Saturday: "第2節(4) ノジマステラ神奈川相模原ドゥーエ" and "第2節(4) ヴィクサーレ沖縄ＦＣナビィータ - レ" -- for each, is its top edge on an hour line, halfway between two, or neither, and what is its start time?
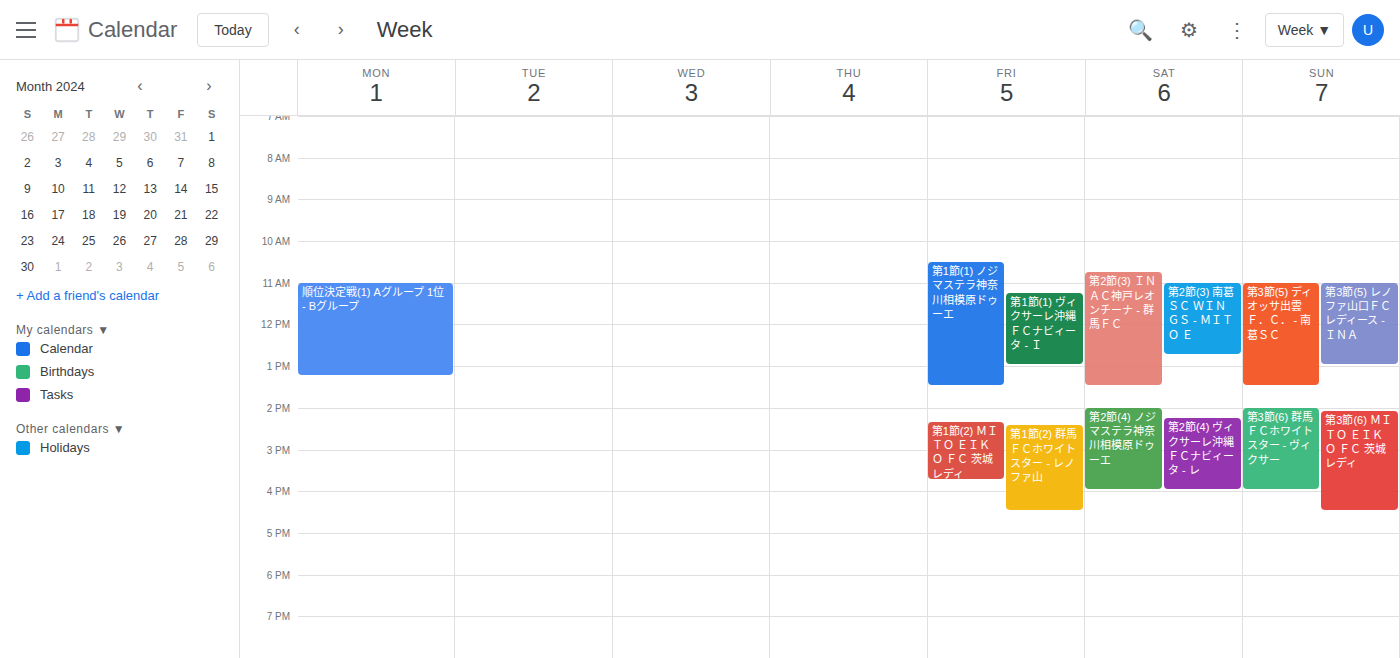
"第2節(4) ノジマステラ神奈川相模原ドゥーエ": 14:00, exactly on the 14:00 line. "第2節(4) ヴィクサーレ沖縄ＦＣナビィータ - レ": 14:15, neither: a quarter of the way from the 14:00 line to the 15:00 line.